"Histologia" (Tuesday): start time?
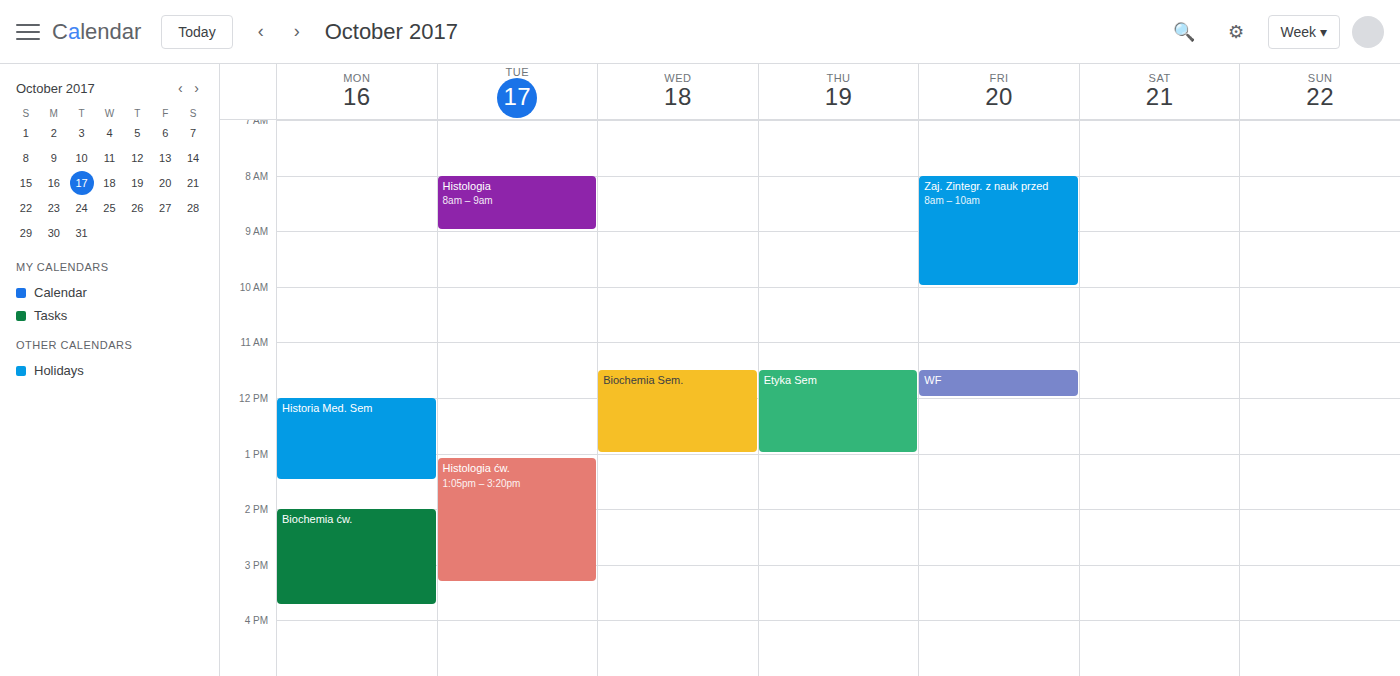
8:00 AM